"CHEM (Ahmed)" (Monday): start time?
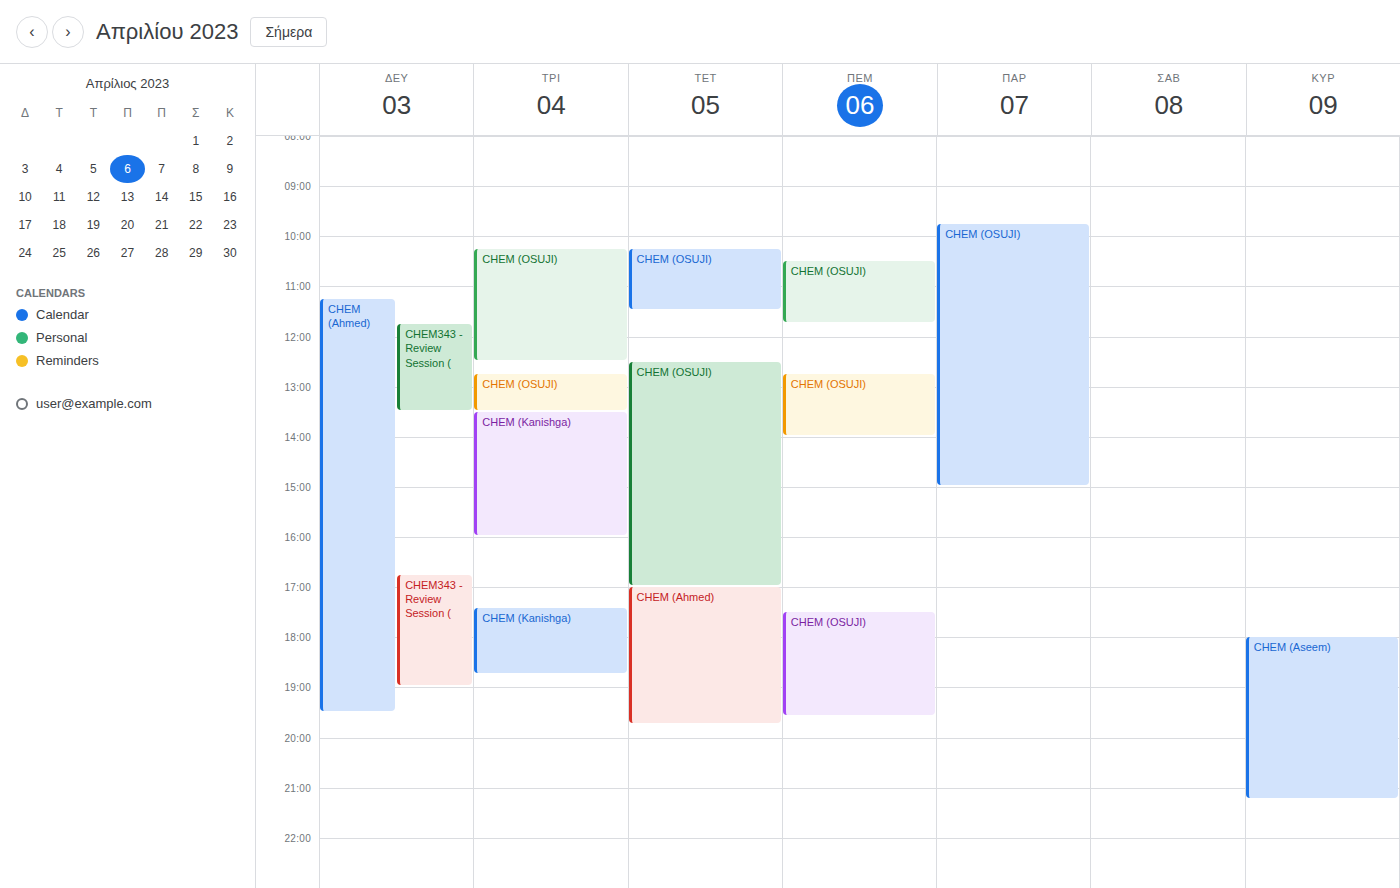
11:15